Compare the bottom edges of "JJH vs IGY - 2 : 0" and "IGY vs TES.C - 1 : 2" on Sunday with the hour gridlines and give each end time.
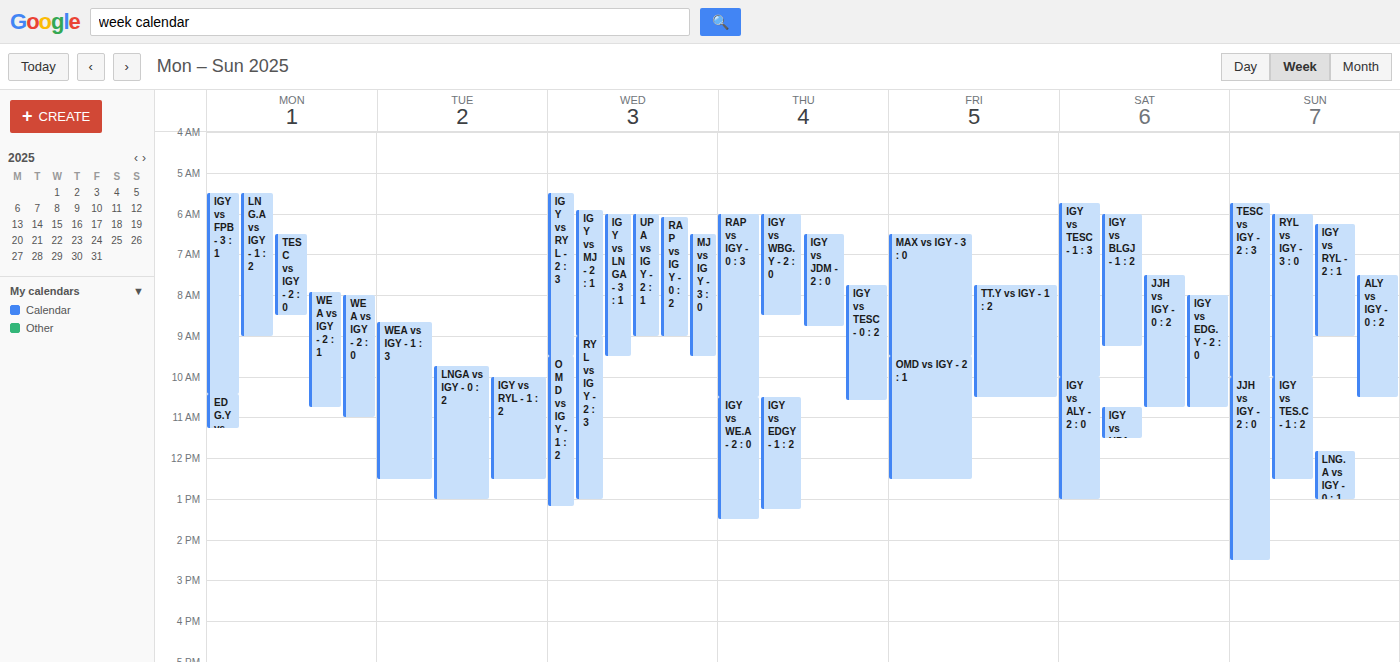
"JJH vs IGY - 2 : 0": 14:30, halfway between the 14:00 and 15:00 lines. "IGY vs TES.C - 1 : 2": 12:30, halfway between the 12:00 and 13:00 lines.